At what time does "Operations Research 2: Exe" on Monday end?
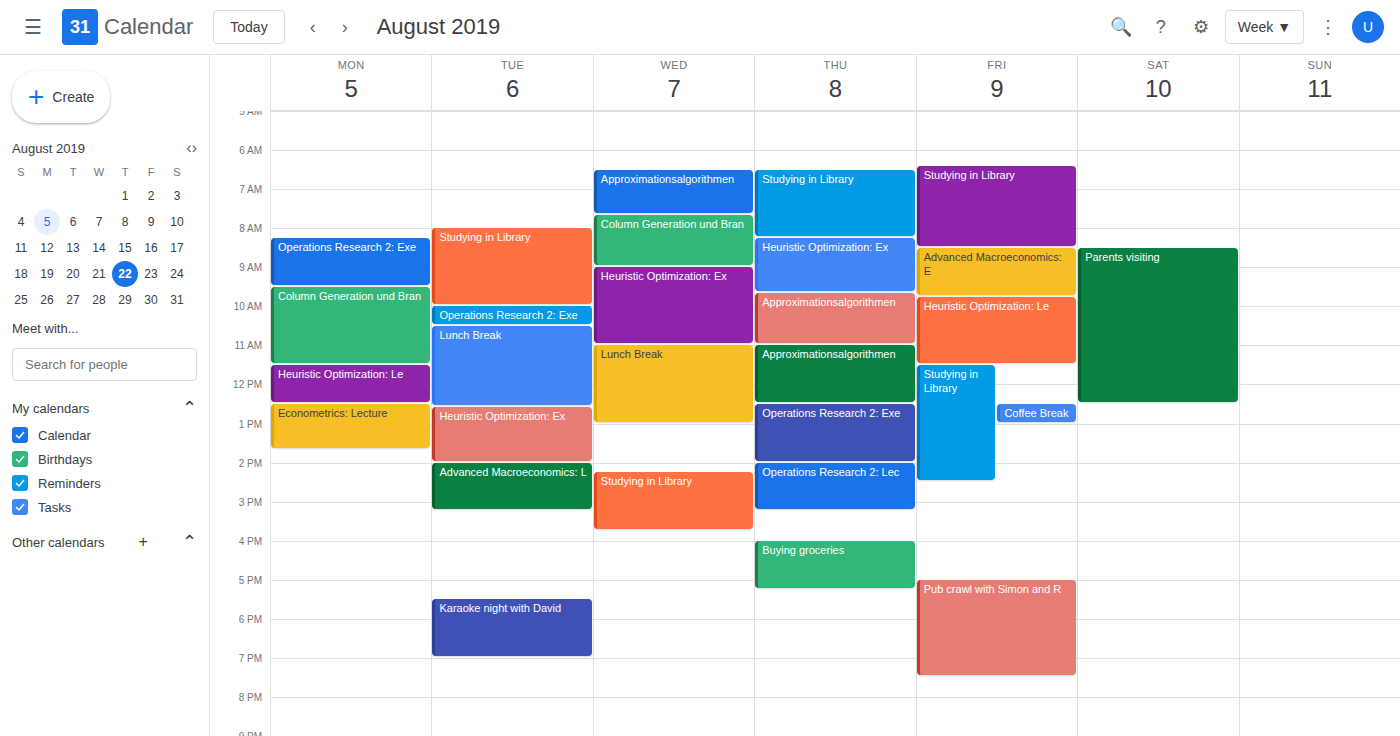
9:30 AM